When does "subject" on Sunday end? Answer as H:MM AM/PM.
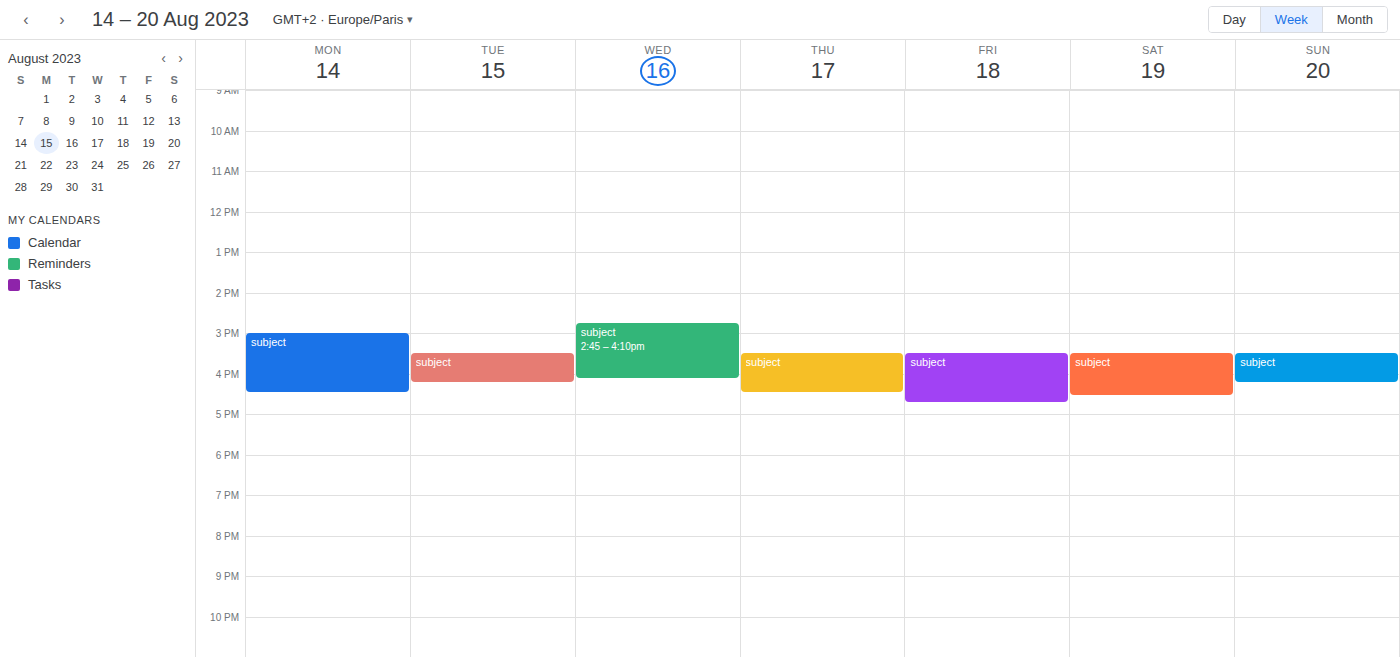
4:15 PM